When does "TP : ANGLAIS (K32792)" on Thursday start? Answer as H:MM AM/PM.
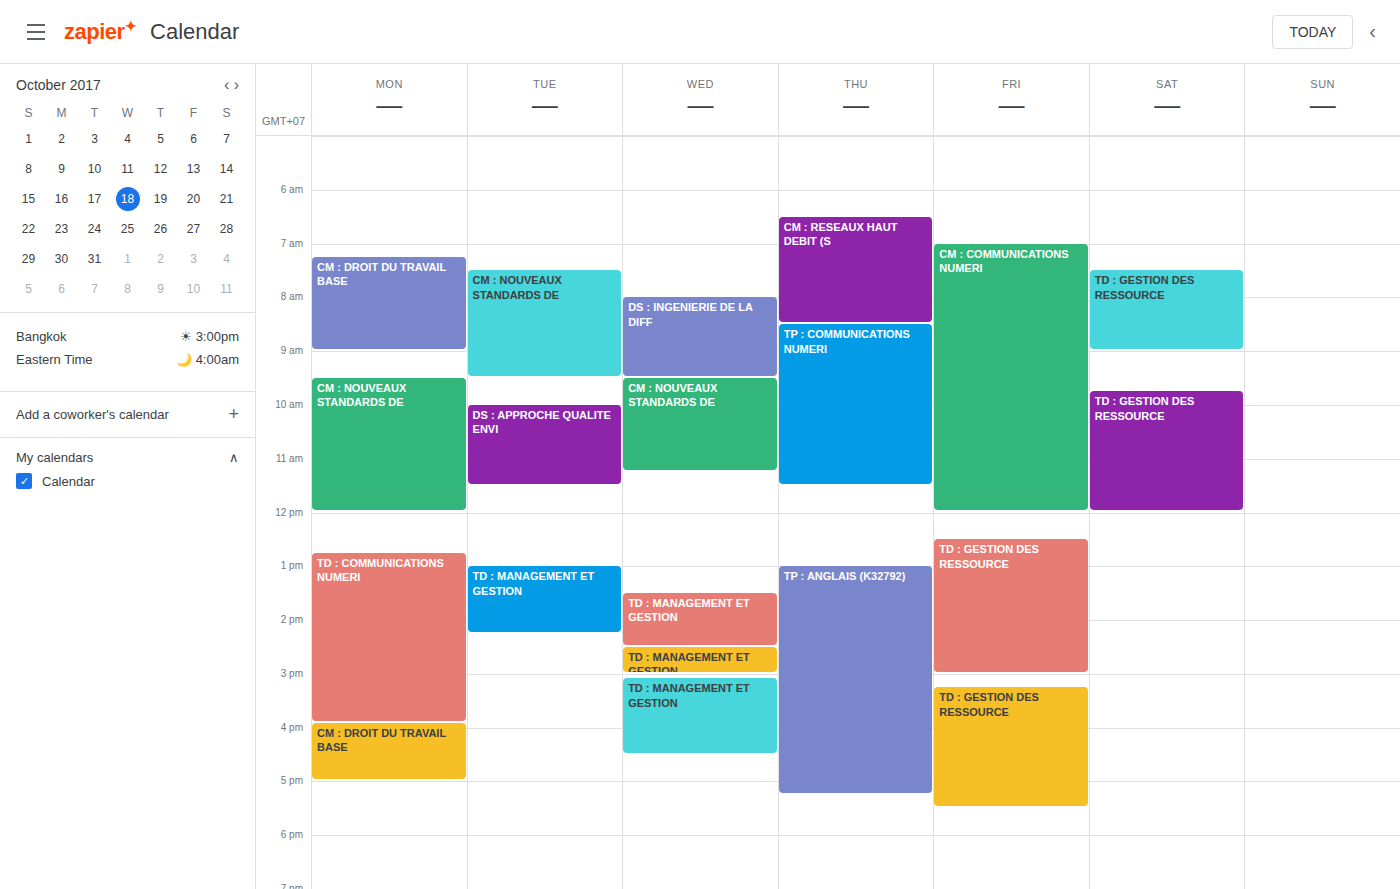
1:00 PM